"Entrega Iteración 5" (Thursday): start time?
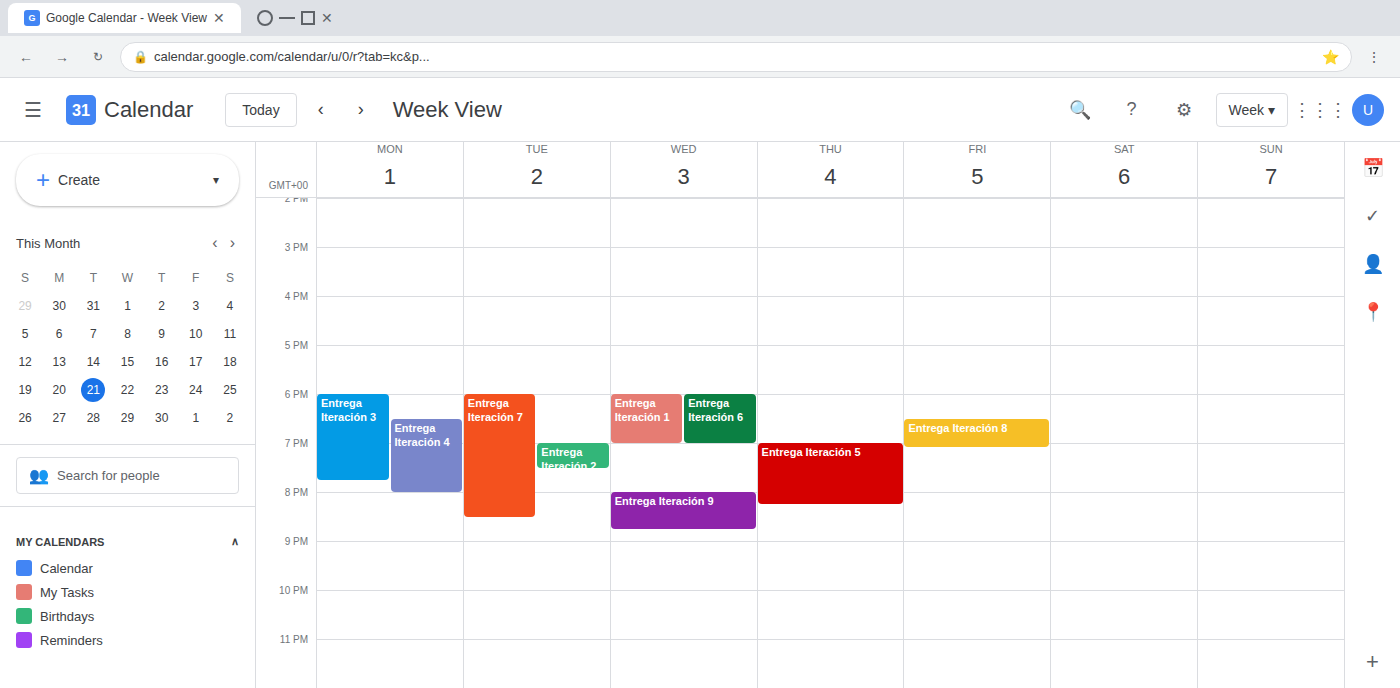
7:00 PM